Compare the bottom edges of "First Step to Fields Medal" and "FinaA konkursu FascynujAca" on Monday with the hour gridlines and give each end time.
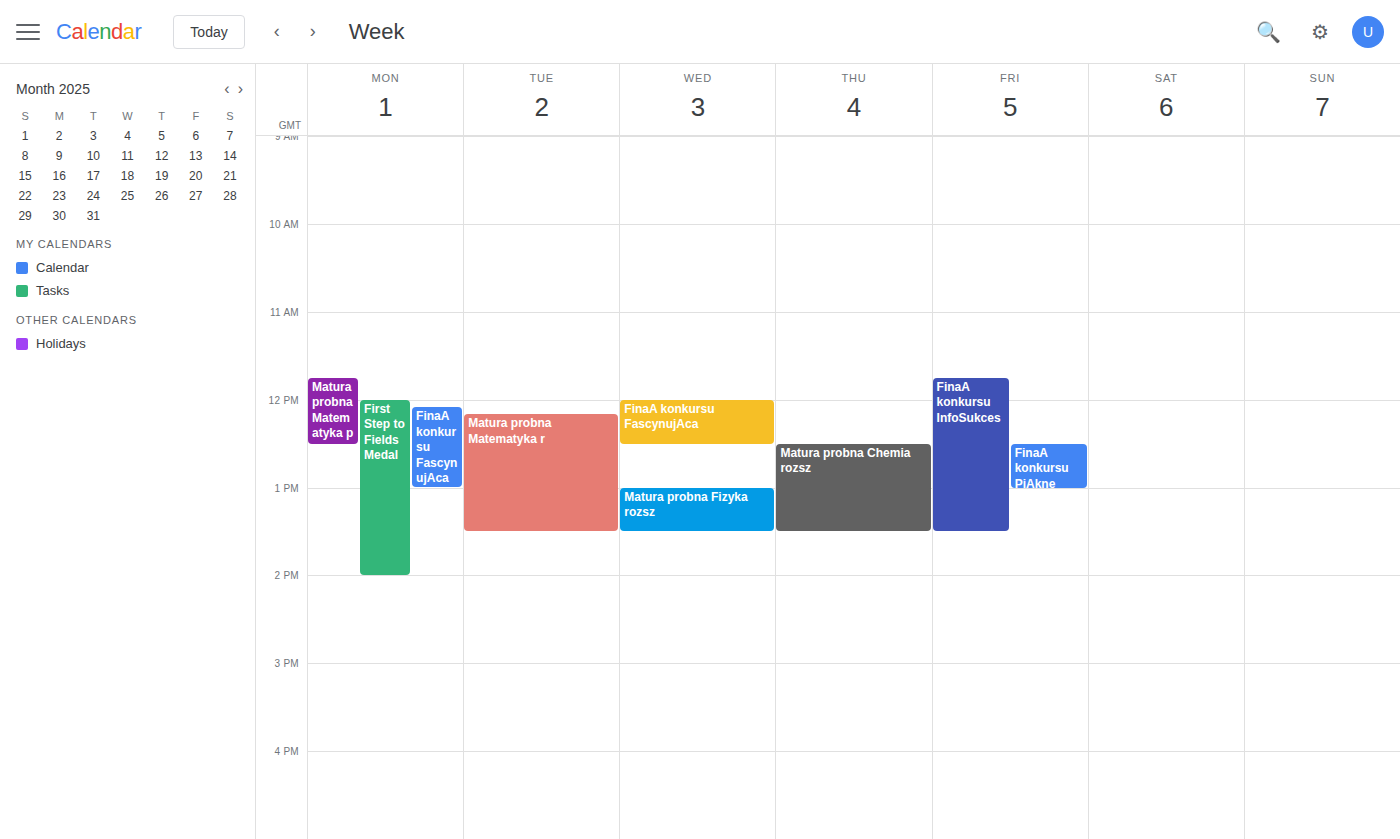
"First Step to Fields Medal": 14:00, exactly on the 14:00 line. "FinaA konkursu FascynujAca": 13:00, exactly on the 13:00 line.